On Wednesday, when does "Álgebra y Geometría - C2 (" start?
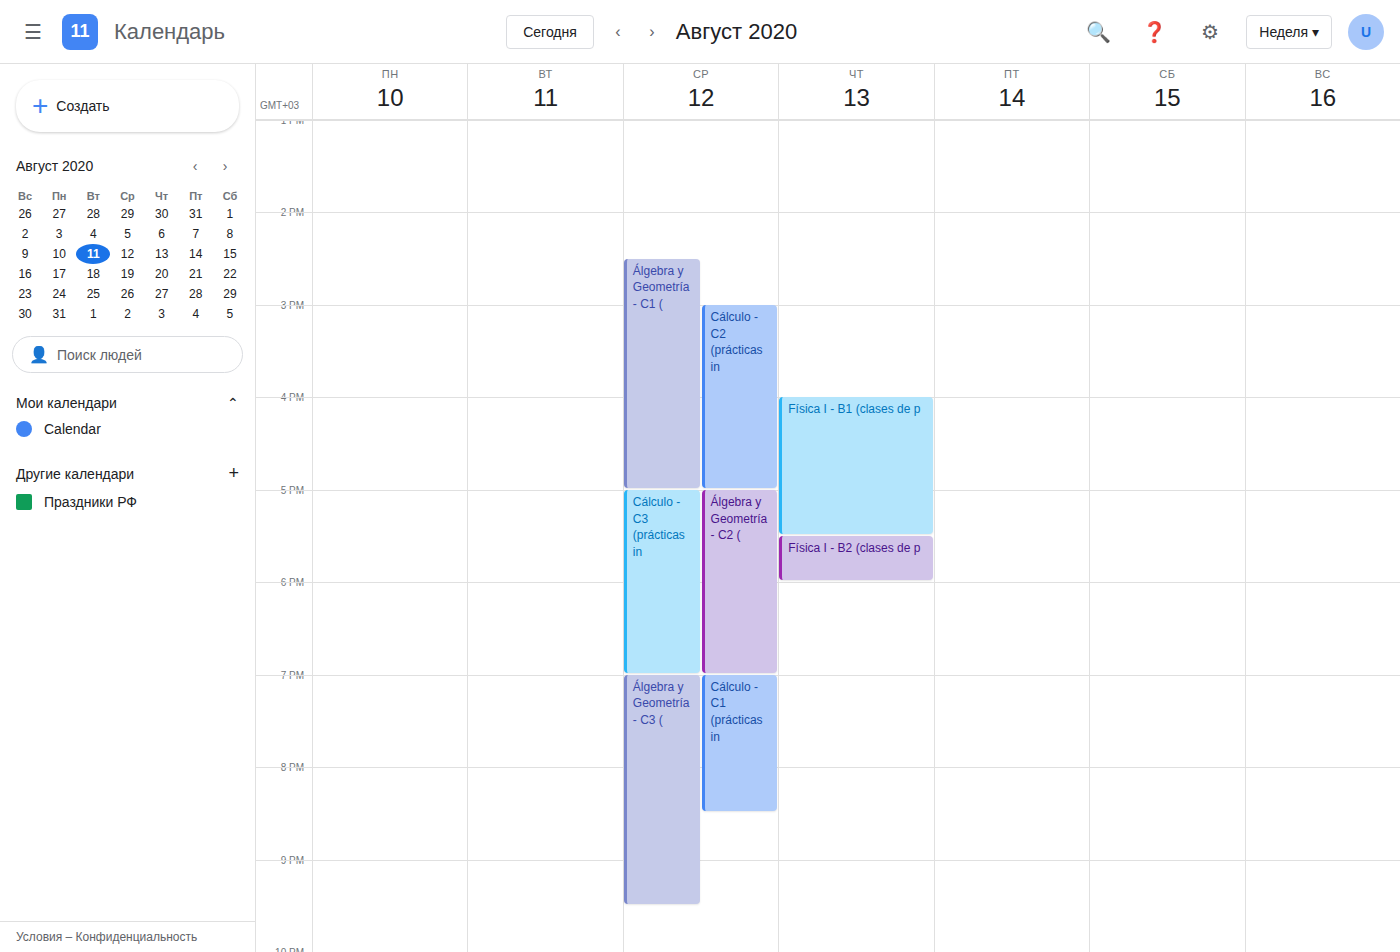
5:00 PM